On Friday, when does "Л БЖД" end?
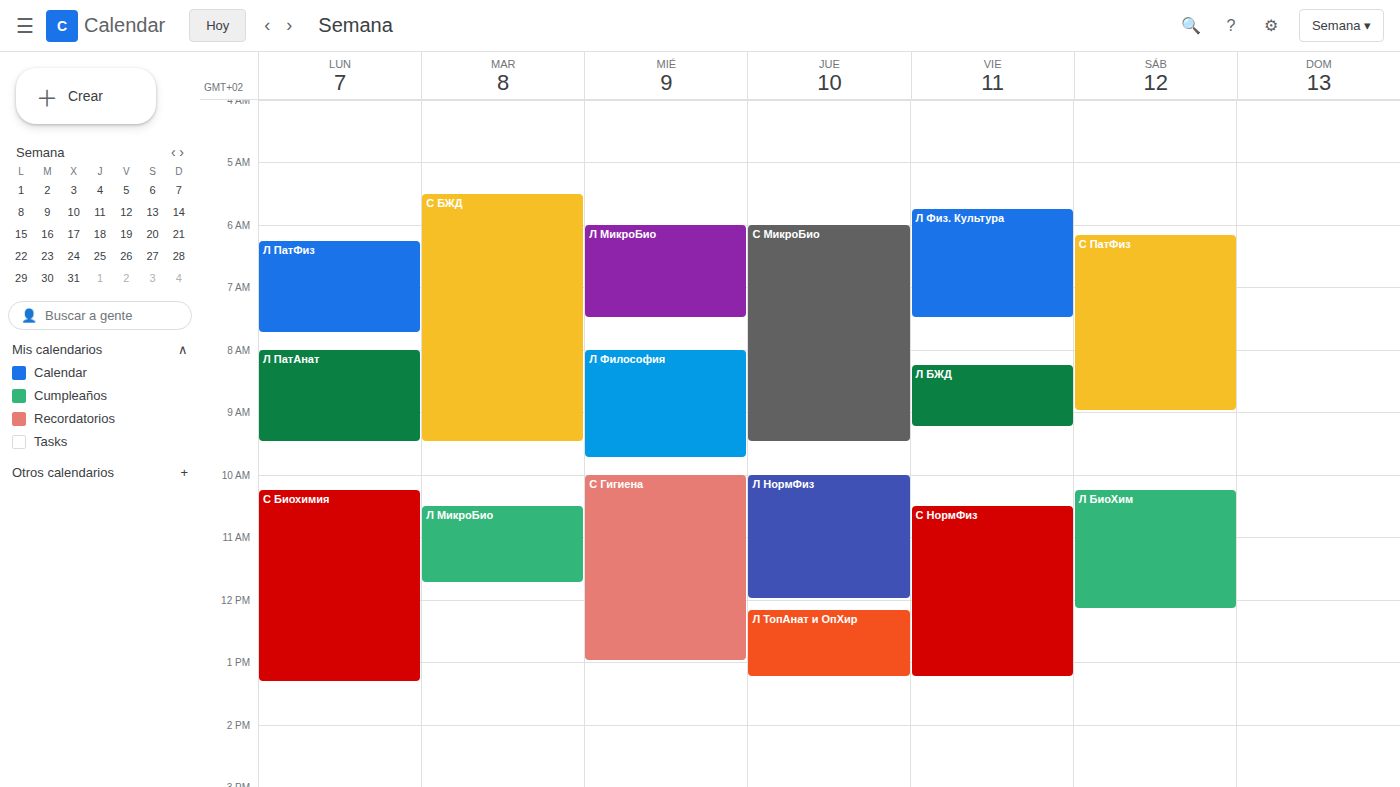
9:15 AM